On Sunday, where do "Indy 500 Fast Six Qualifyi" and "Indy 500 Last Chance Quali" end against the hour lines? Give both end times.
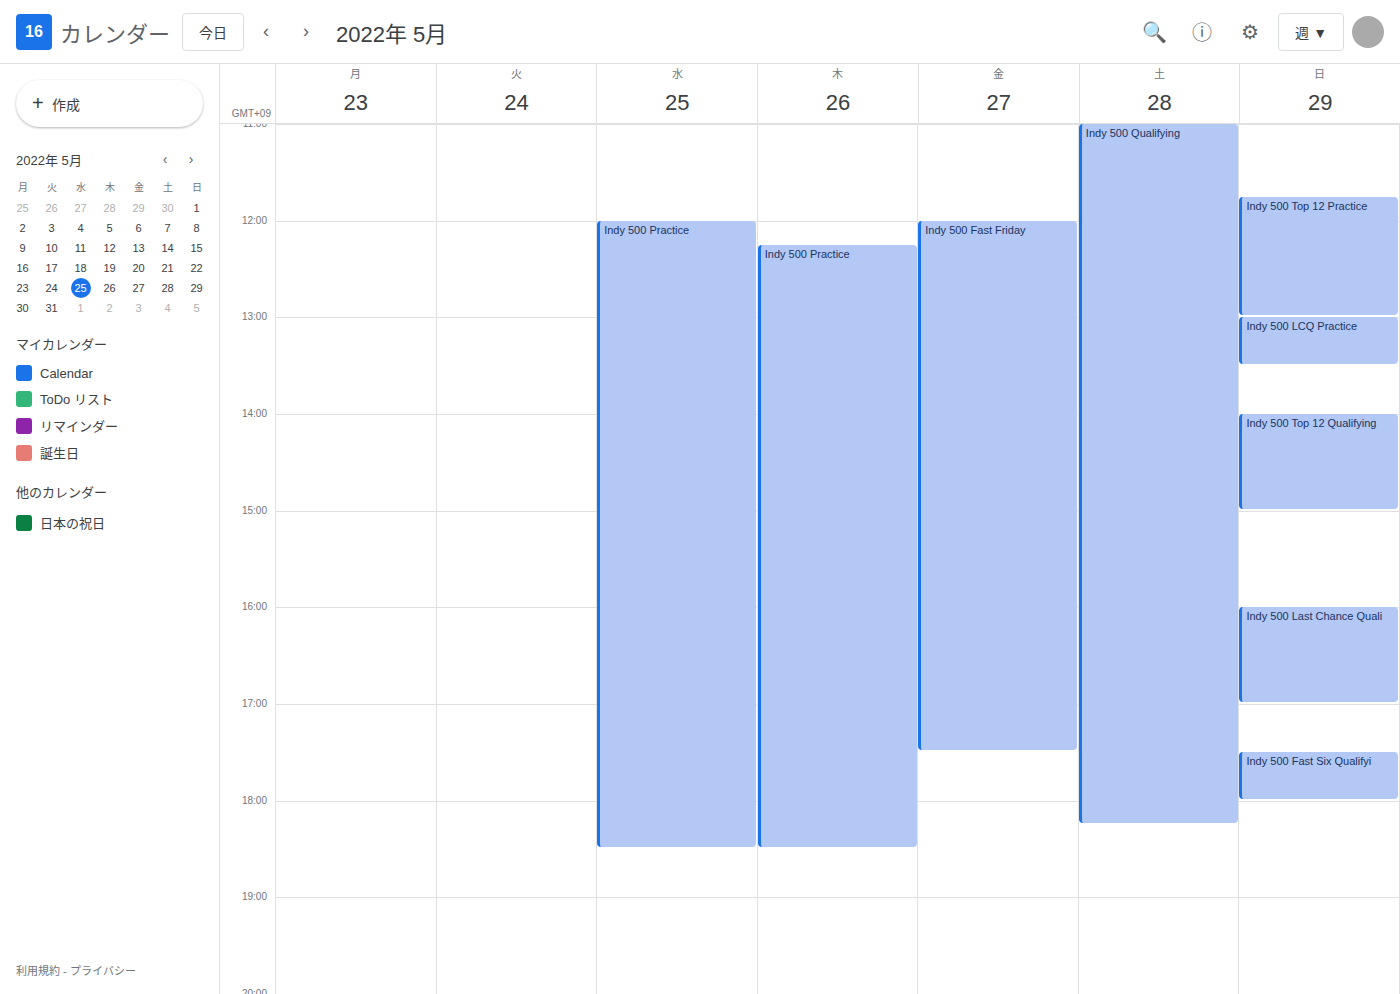
"Indy 500 Fast Six Qualifyi": 6:00 PM, exactly on the 6 PM line. "Indy 500 Last Chance Quali": 5:00 PM, exactly on the 5 PM line.